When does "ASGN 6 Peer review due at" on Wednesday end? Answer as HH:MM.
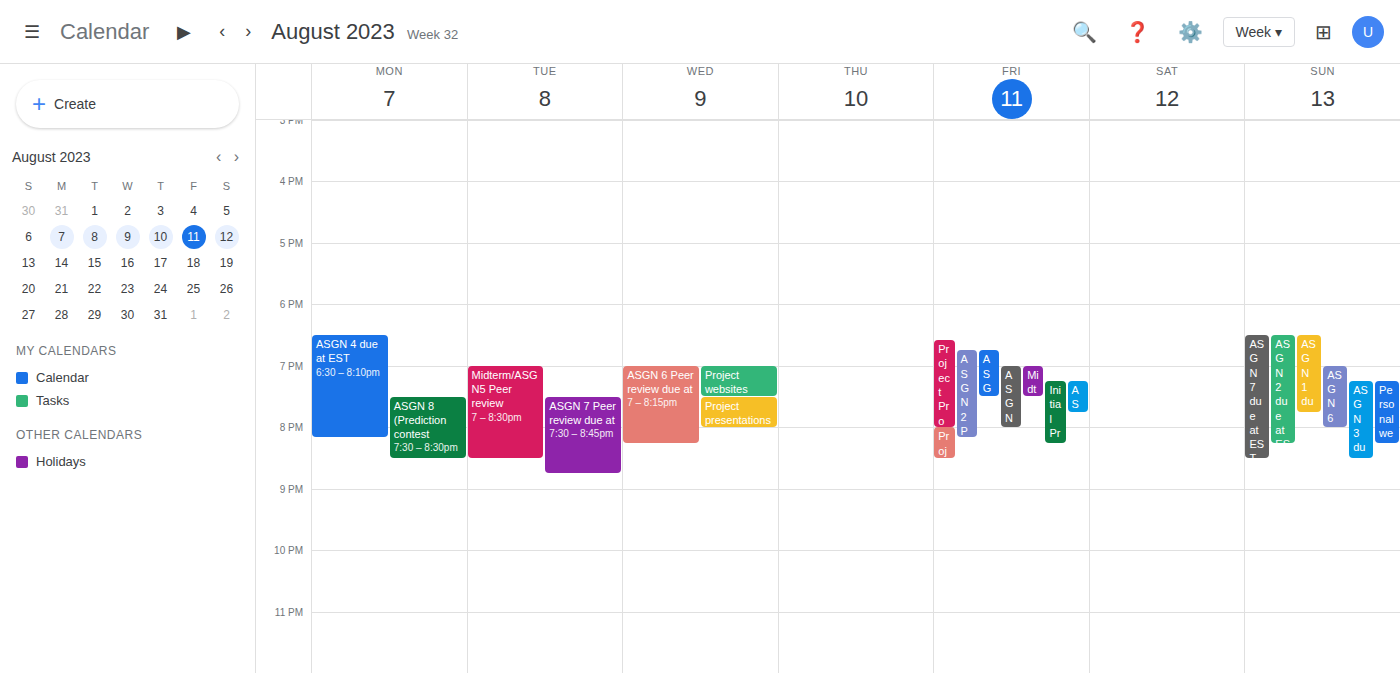
20:15